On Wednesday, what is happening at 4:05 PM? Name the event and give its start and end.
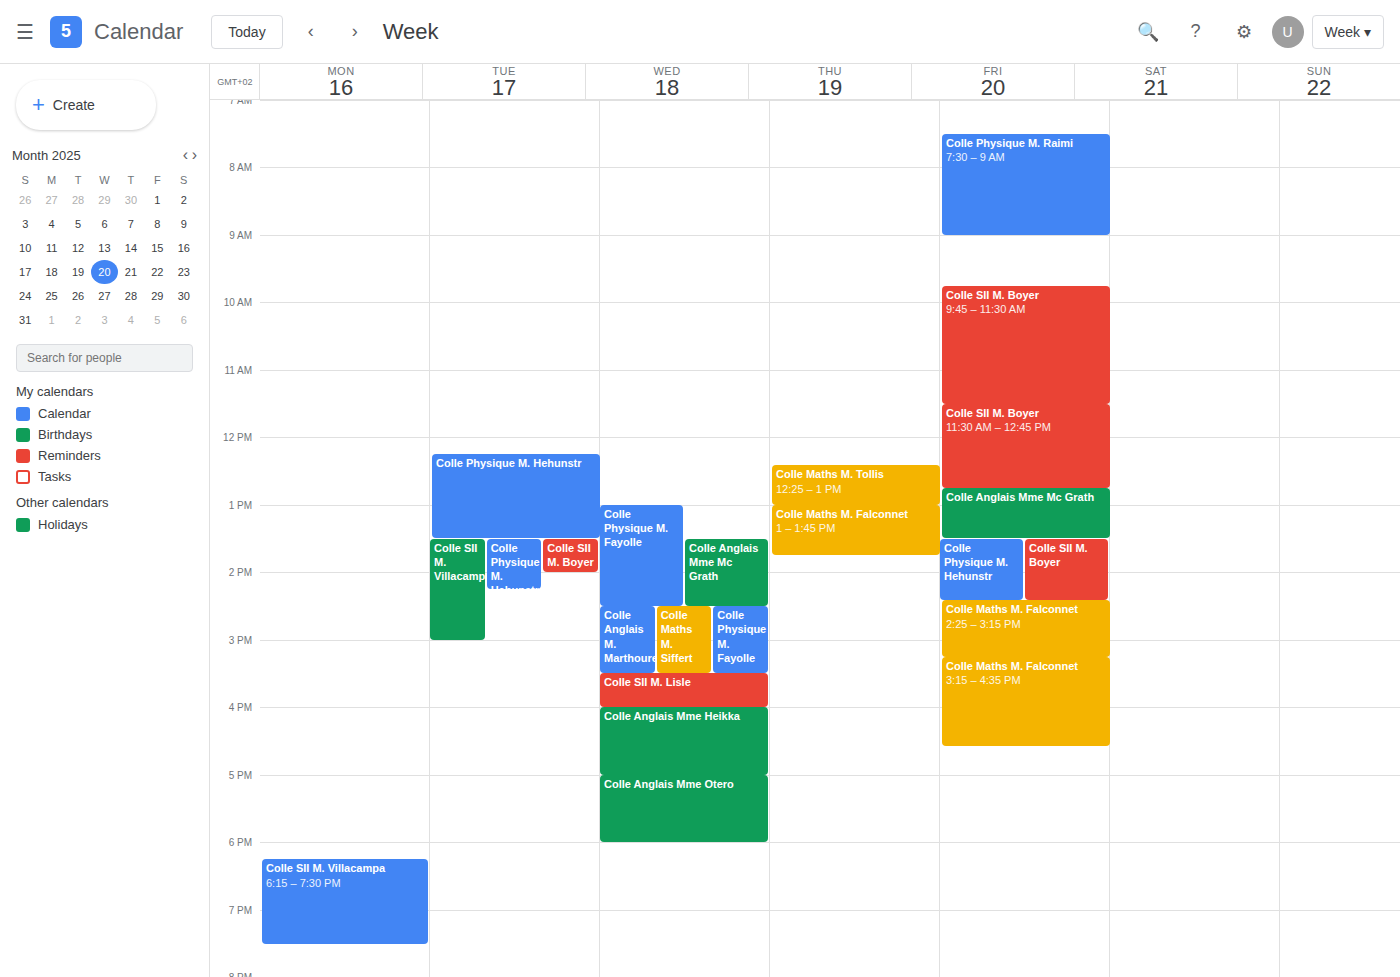
"Colle Anglais Mme Heikka", 4:00 PM to 5:00 PM